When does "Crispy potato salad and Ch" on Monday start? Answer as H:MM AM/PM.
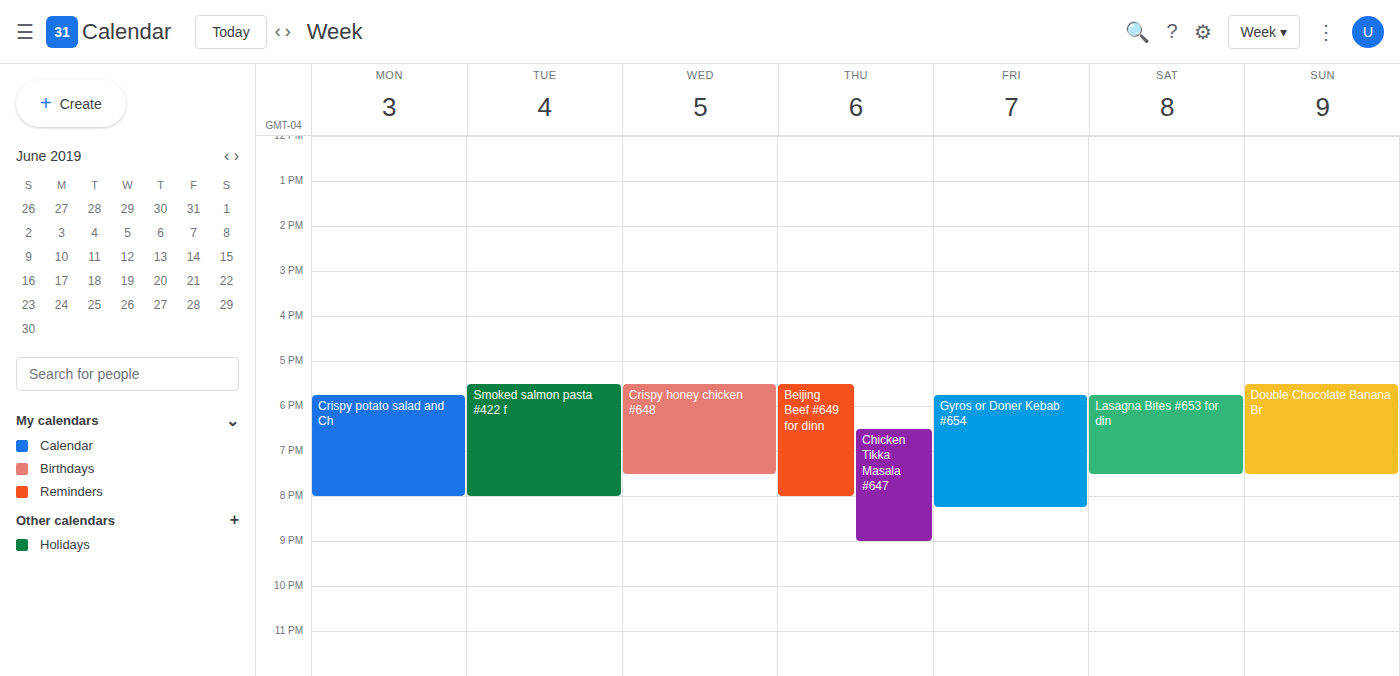
5:45 PM